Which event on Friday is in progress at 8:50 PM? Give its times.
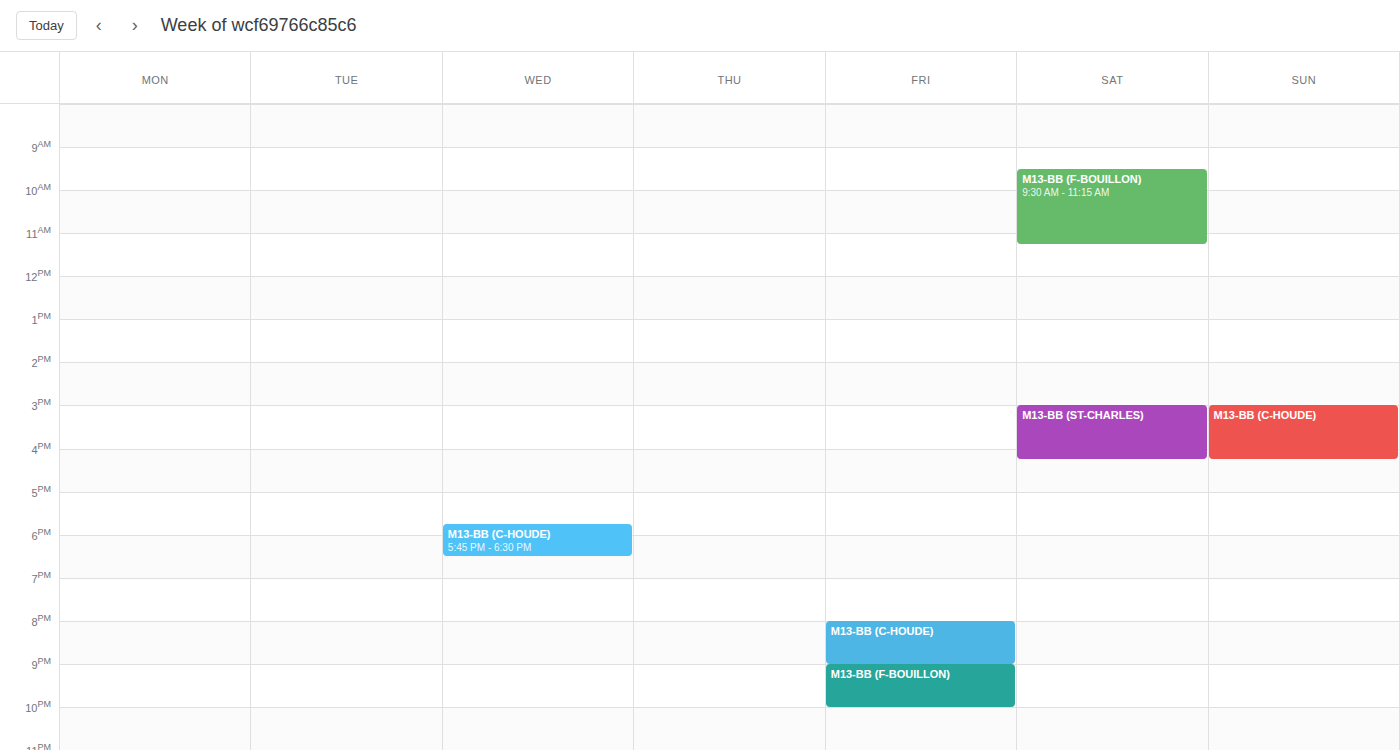
"M13-BB (C-HOUDE)", 8:00 PM to 9:00 PM